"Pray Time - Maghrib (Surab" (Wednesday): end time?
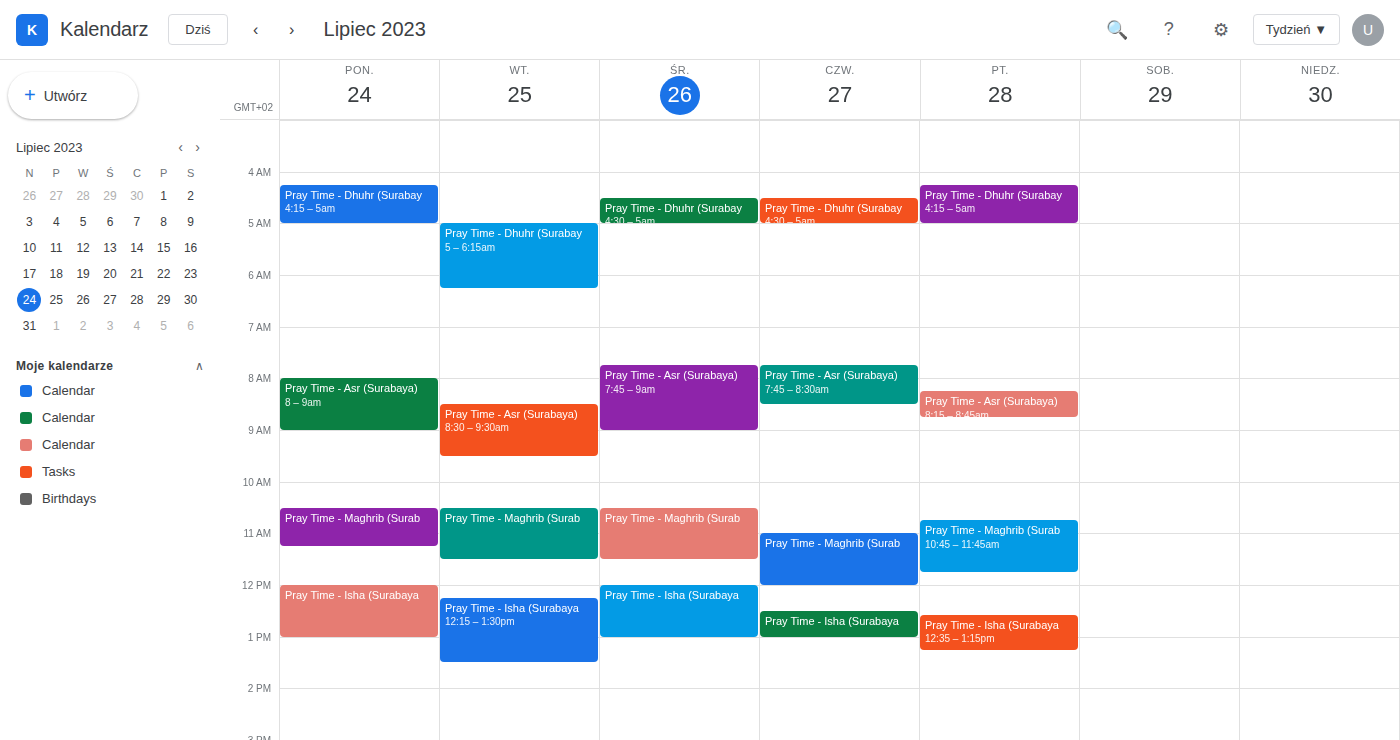
11:30 AM